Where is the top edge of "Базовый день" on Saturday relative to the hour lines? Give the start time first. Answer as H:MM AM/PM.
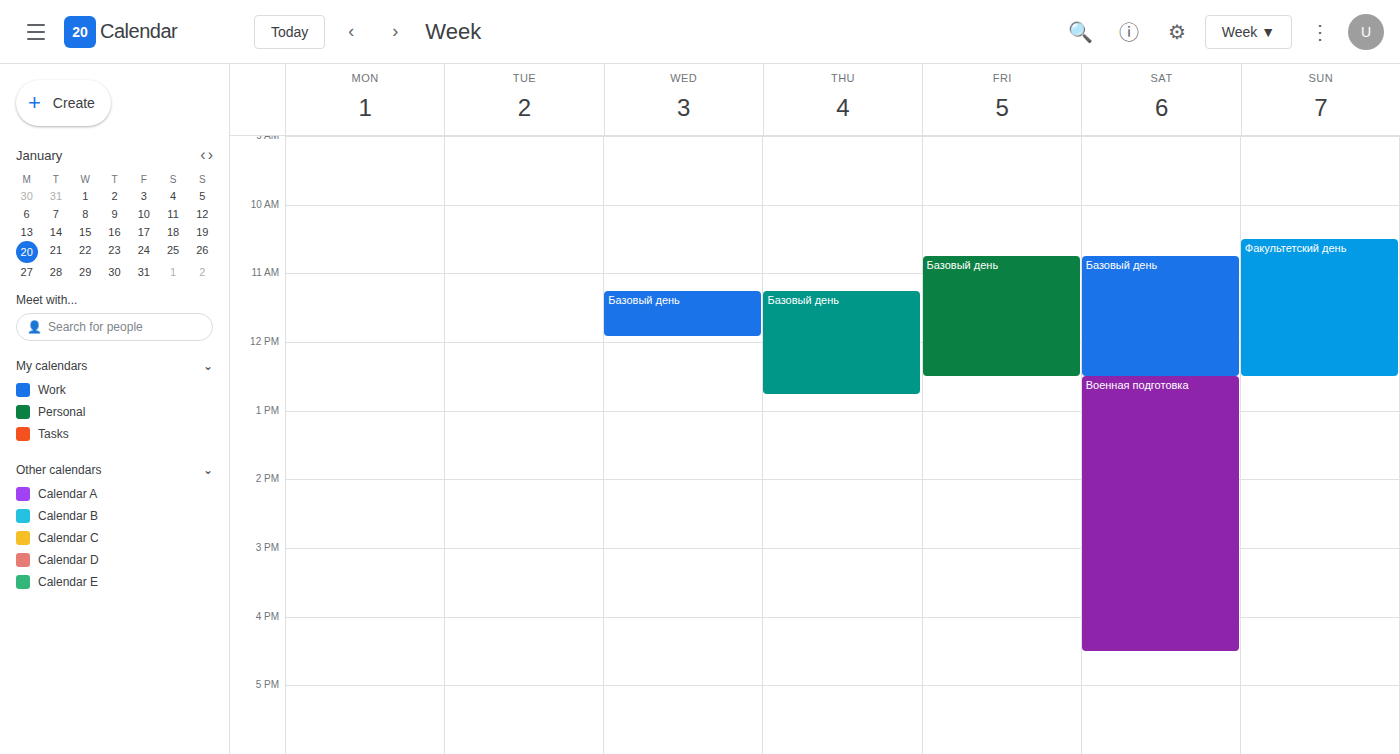
10:45 AM -- neither: three quarters of the way from the 10 AM line to the 11 AM line.